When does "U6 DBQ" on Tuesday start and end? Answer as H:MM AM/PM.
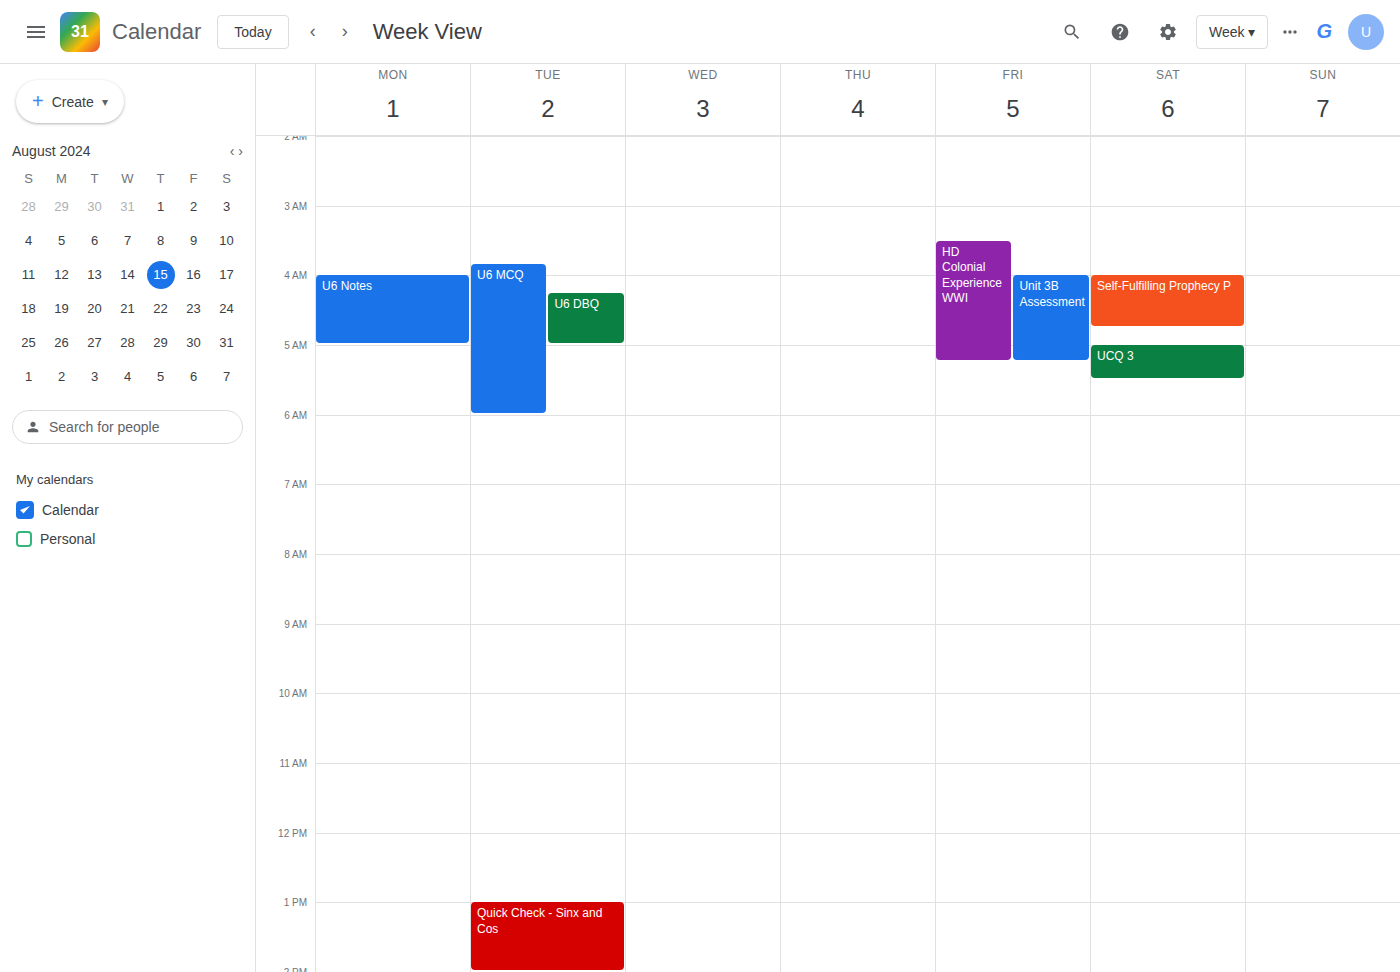
4:15 AM to 5:00 AM